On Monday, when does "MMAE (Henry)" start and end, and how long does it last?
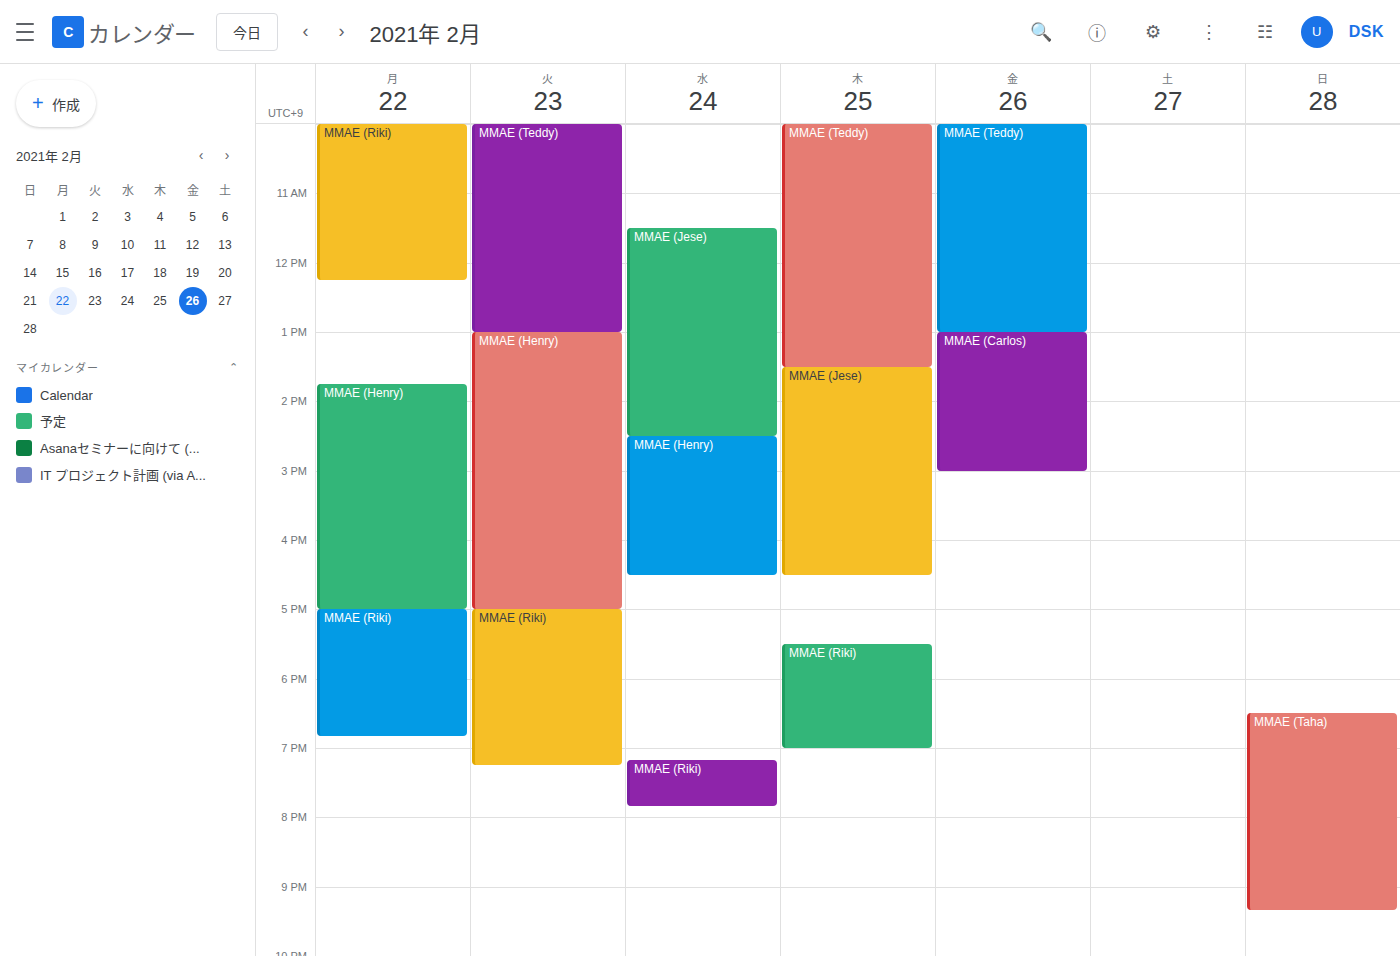
1:45 PM to 5:00 PM, 3 hours 15 minutes